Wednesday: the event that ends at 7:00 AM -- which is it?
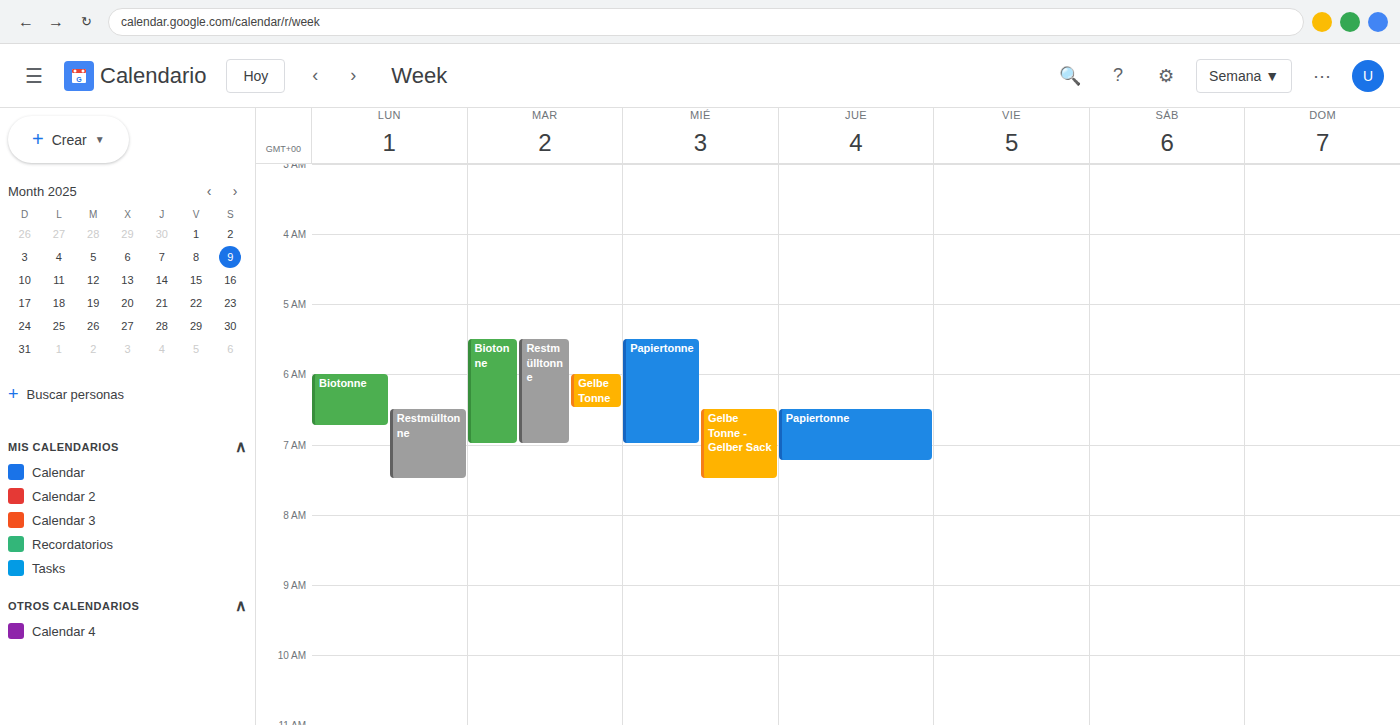
"Papiertonne"